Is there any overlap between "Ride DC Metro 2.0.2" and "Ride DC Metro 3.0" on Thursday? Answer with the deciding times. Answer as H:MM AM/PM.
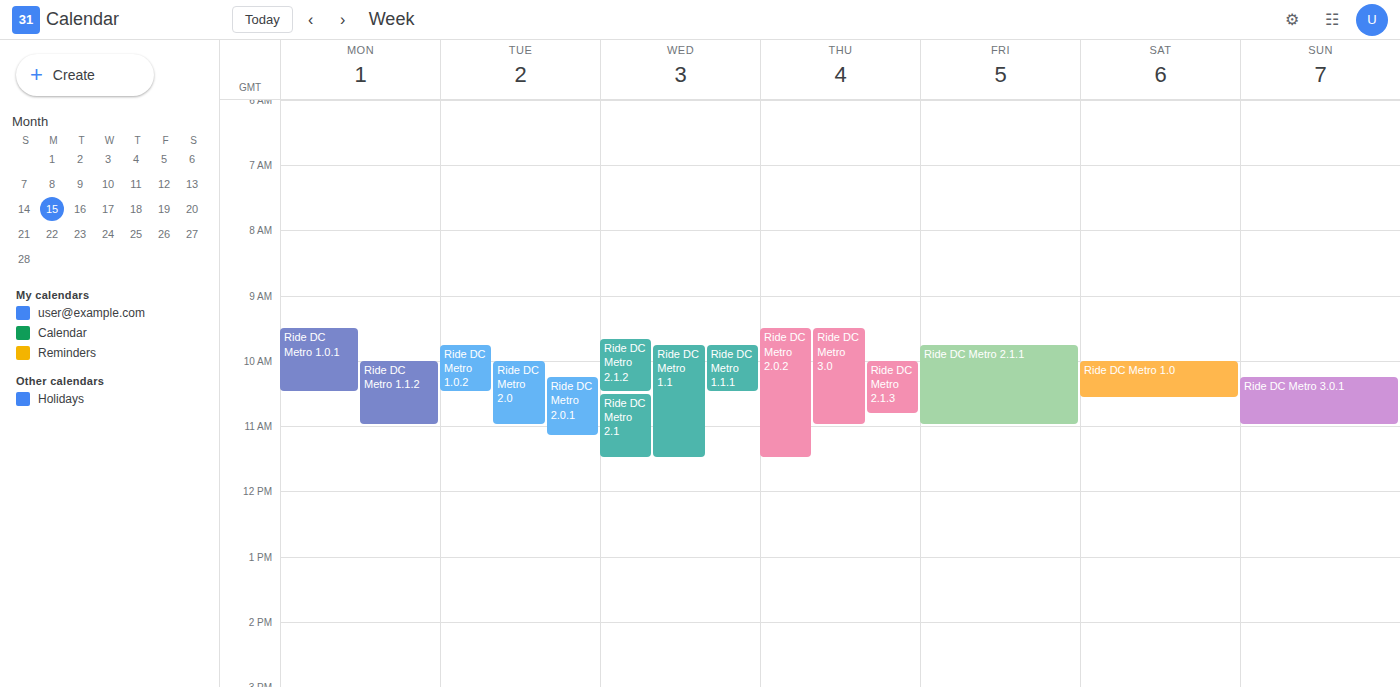
"Ride DC Metro 2.0.2" starts at 9:30 AM, before "Ride DC Metro 3.0" ends at 11:00 AM -- they overlap.